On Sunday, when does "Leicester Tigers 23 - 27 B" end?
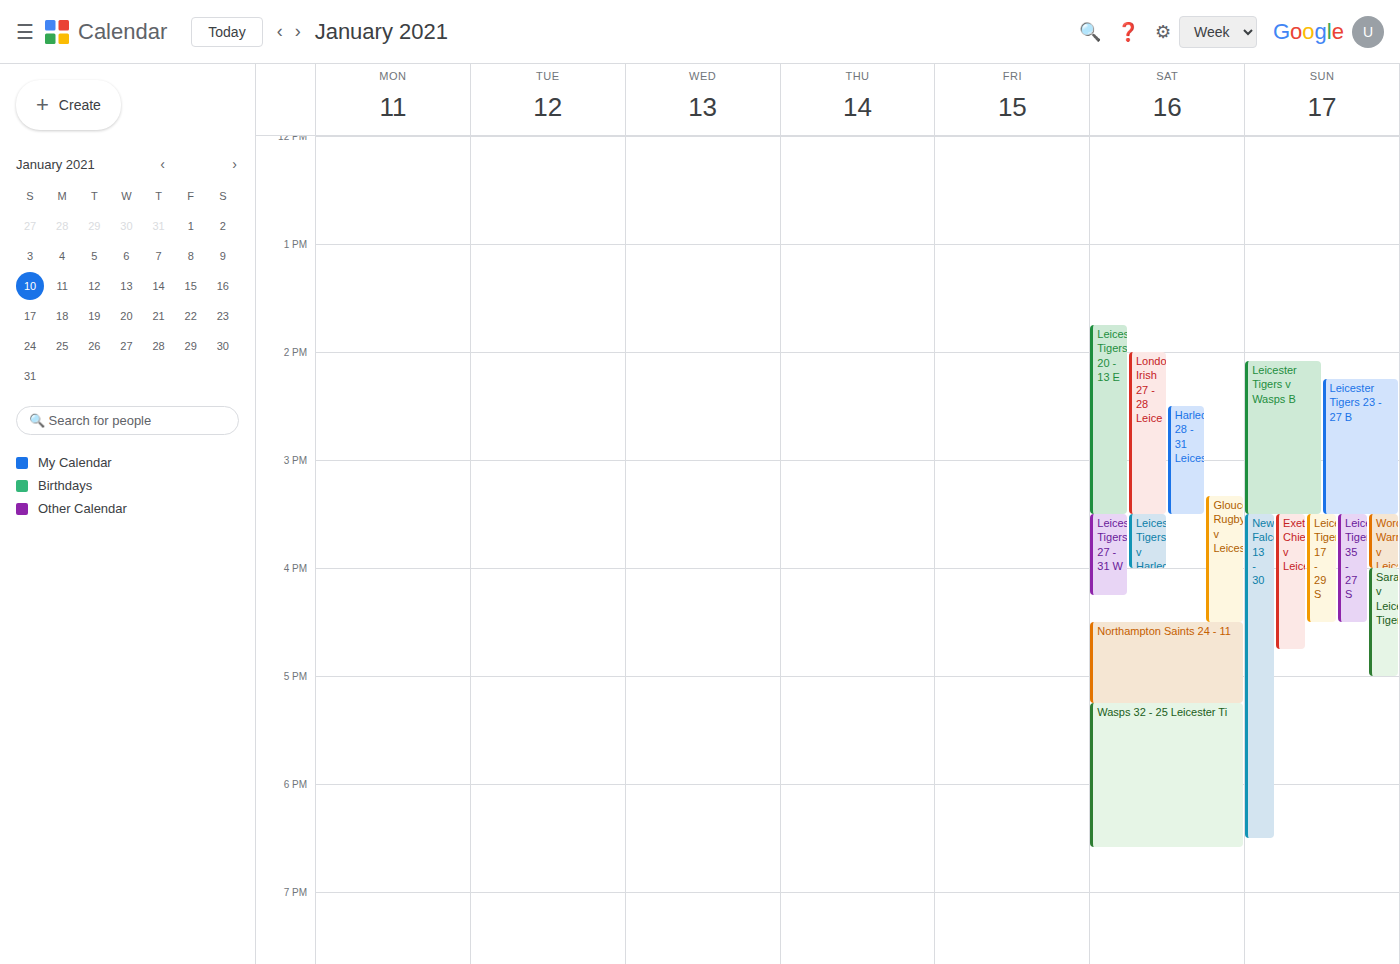
3:30 PM